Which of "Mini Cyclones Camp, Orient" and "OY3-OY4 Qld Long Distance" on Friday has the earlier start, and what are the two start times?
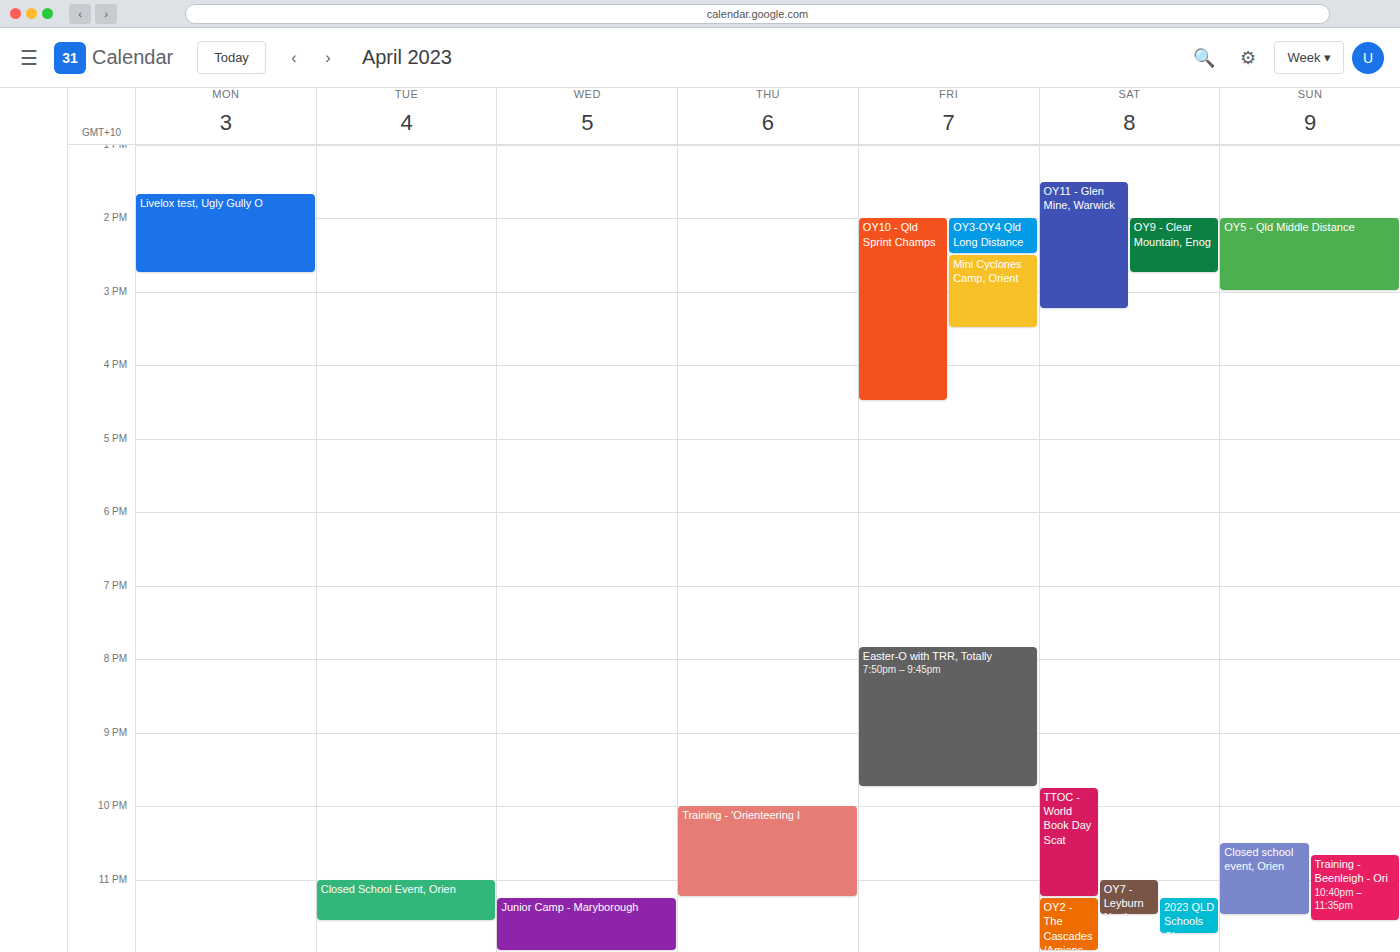
"OY3-OY4 Qld Long Distance" 2:00 PM; "Mini Cyclones Camp, Orient" 2:30 PM.